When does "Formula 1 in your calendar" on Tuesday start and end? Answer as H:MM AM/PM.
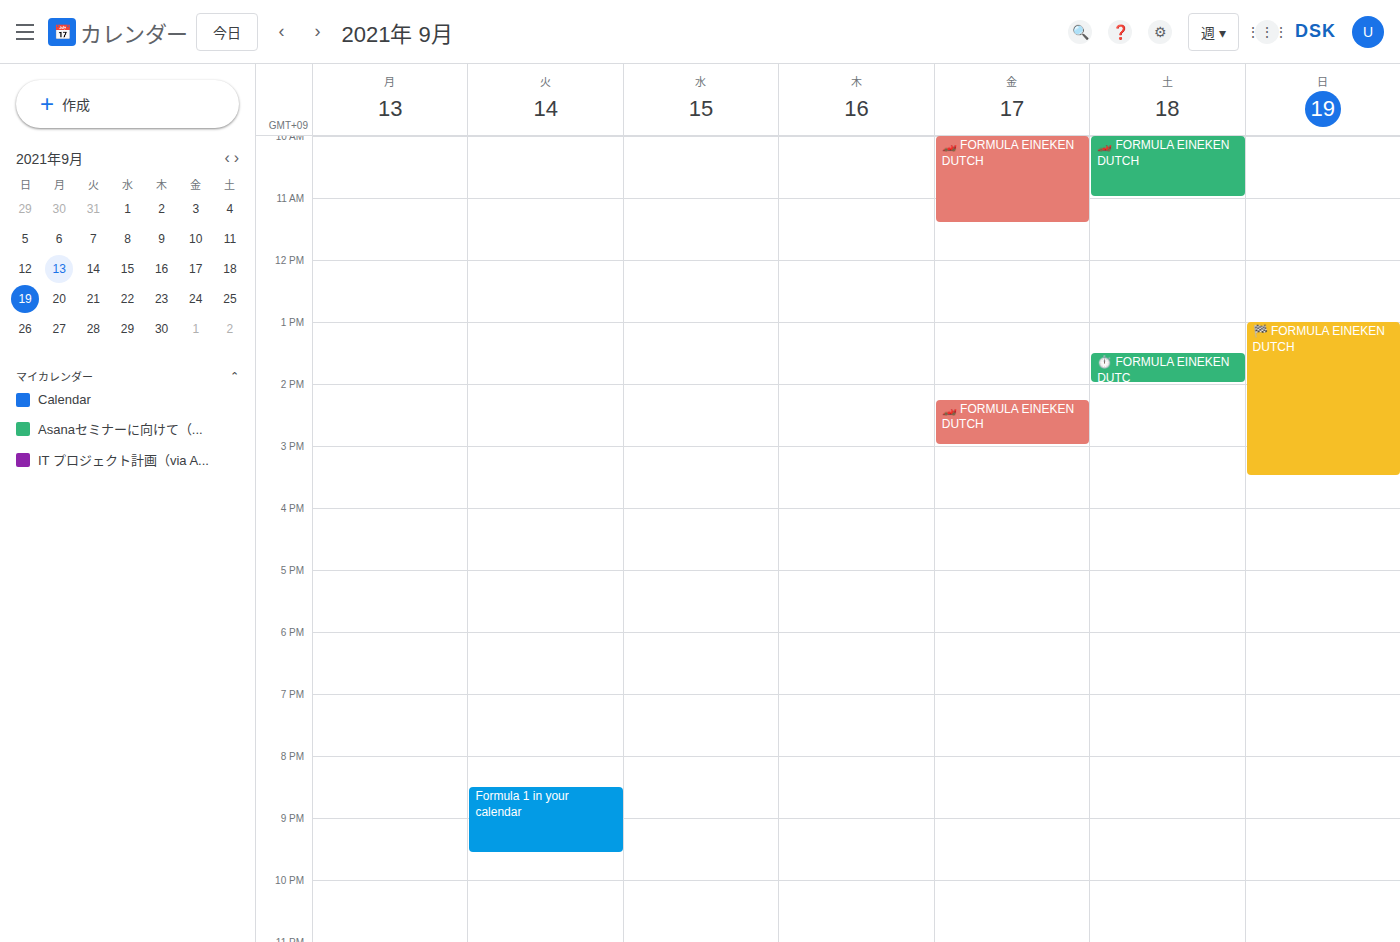
8:30 PM to 9:35 PM